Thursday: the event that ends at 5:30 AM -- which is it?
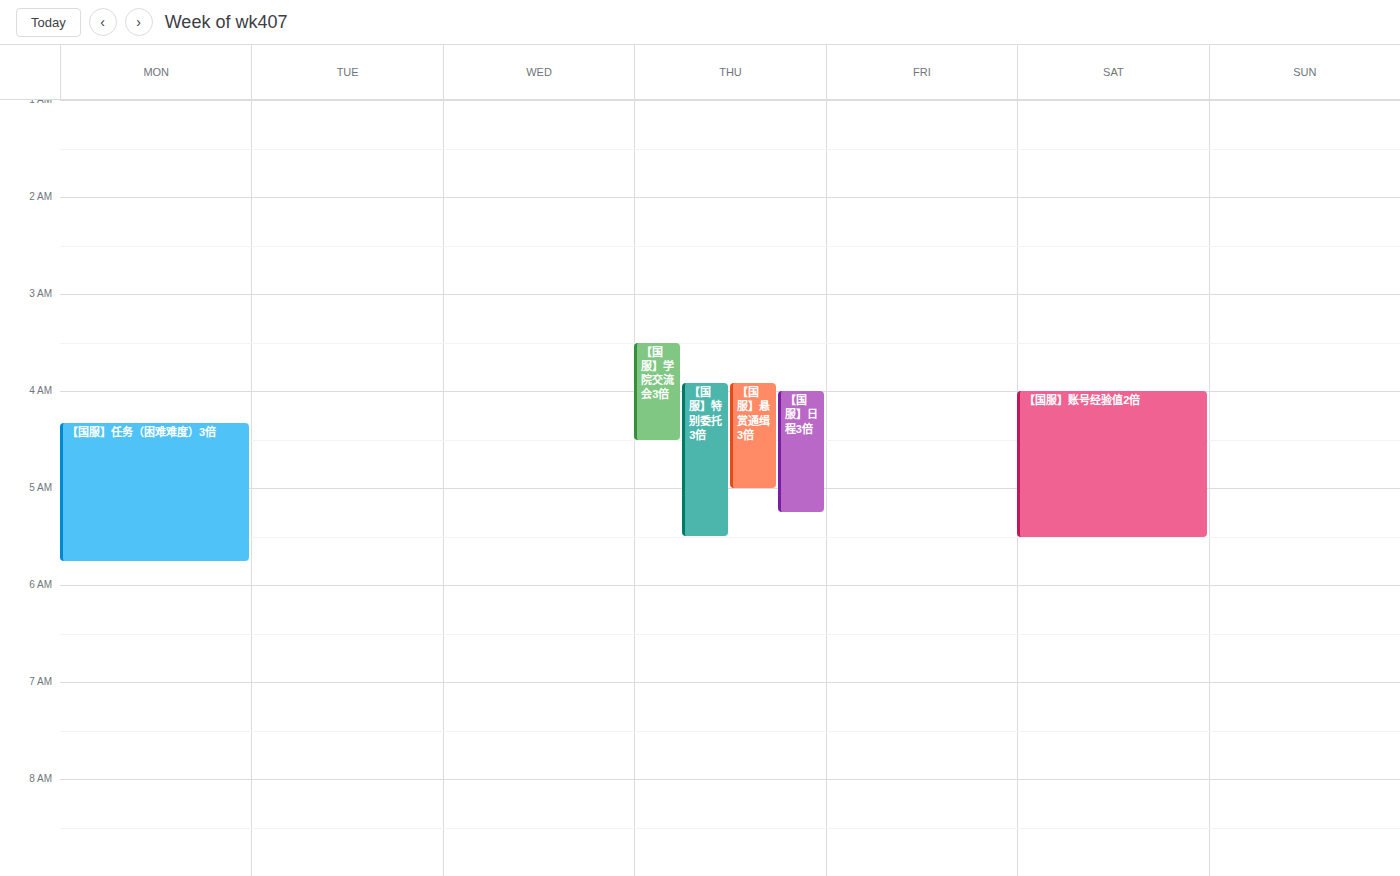
"【国服】特别委托3倍"